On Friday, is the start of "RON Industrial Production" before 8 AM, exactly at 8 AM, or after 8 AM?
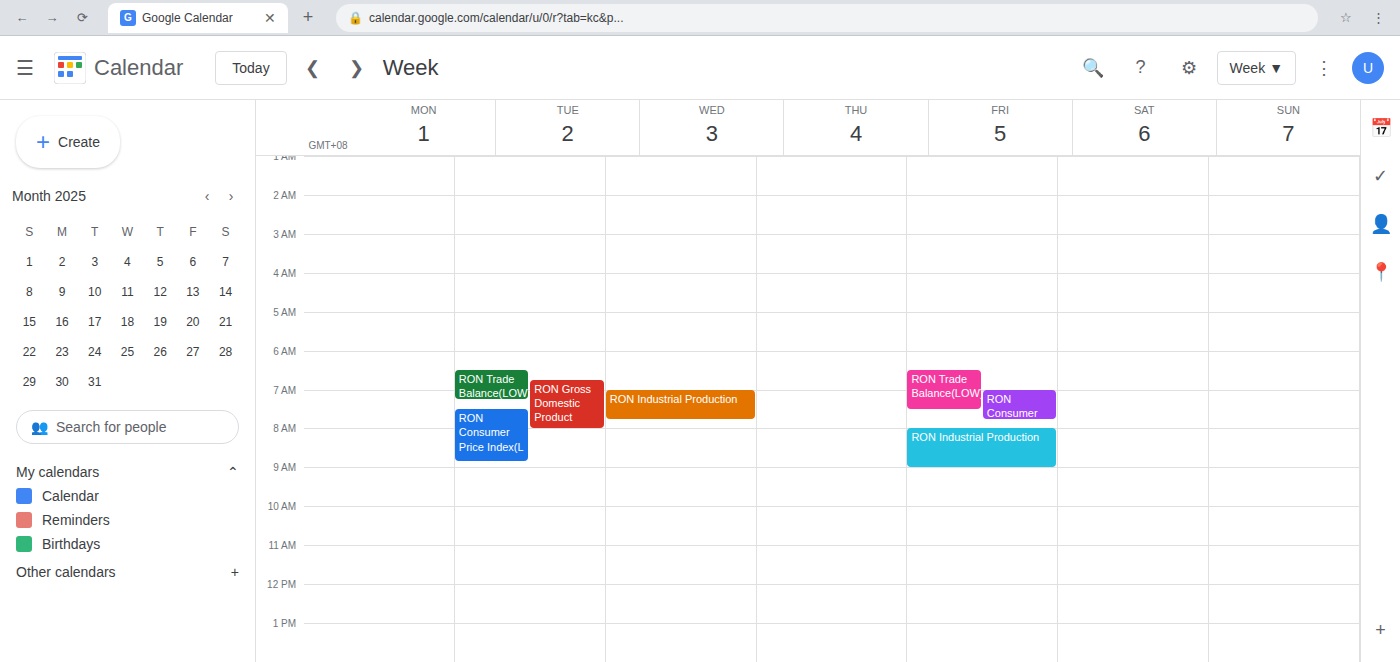
8:00 AM -- exactly at 8 AM, on the 8 AM line.